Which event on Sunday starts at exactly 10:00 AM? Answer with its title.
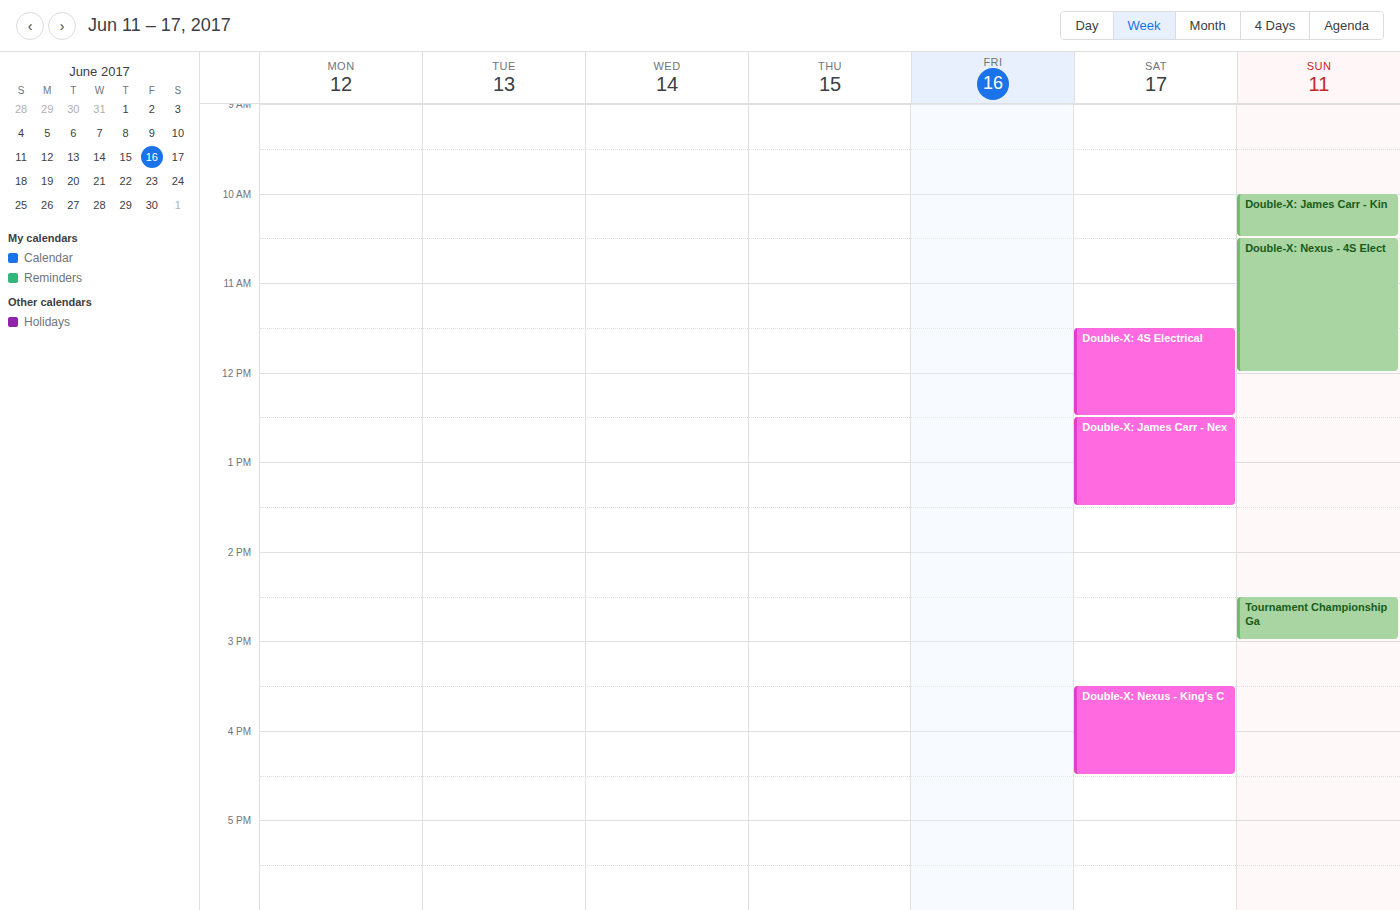
"Double-X: James Carr - Kin"